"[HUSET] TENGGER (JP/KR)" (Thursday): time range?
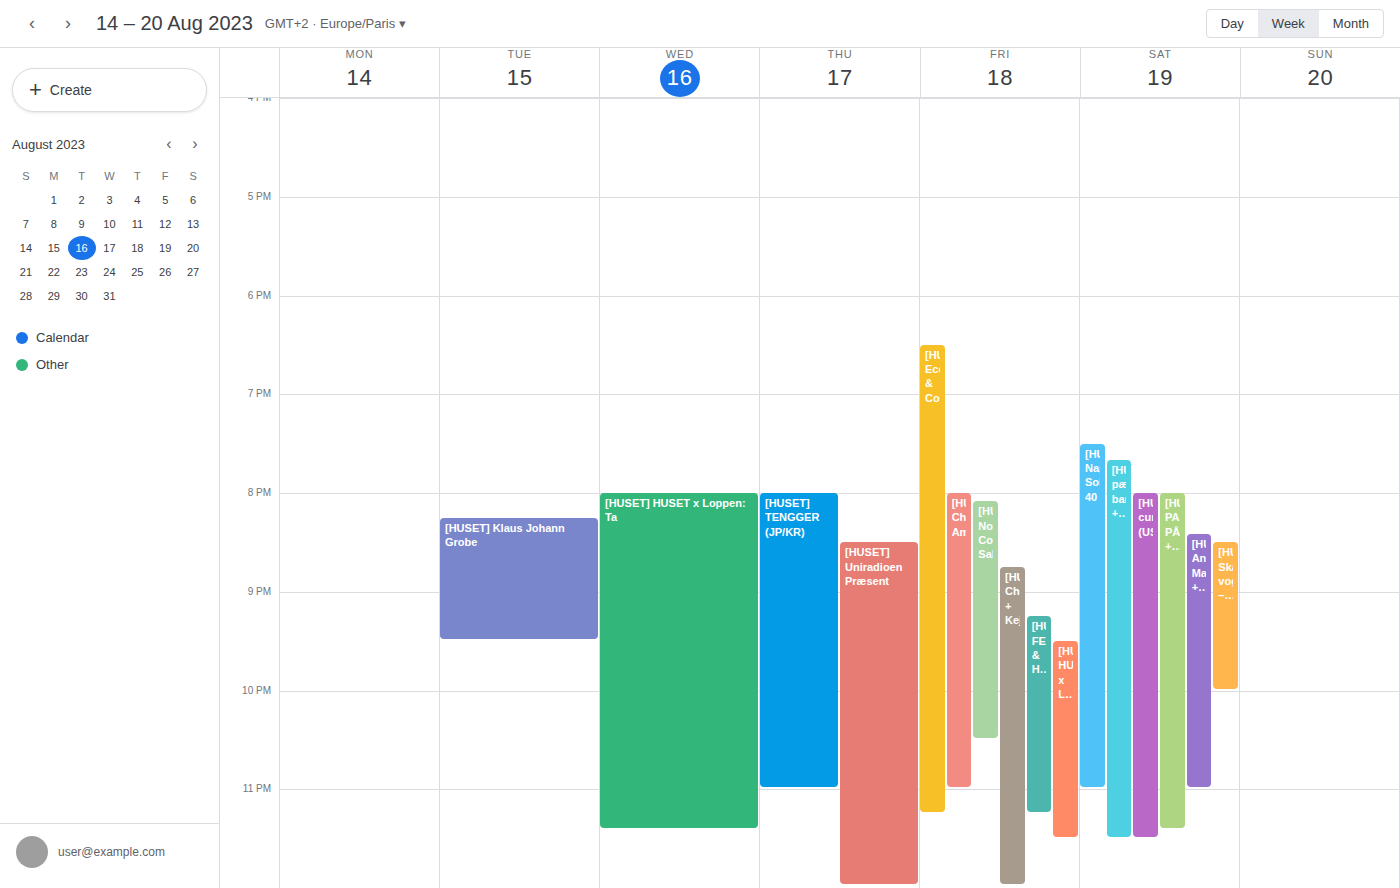
8:00 PM to 11:00 PM